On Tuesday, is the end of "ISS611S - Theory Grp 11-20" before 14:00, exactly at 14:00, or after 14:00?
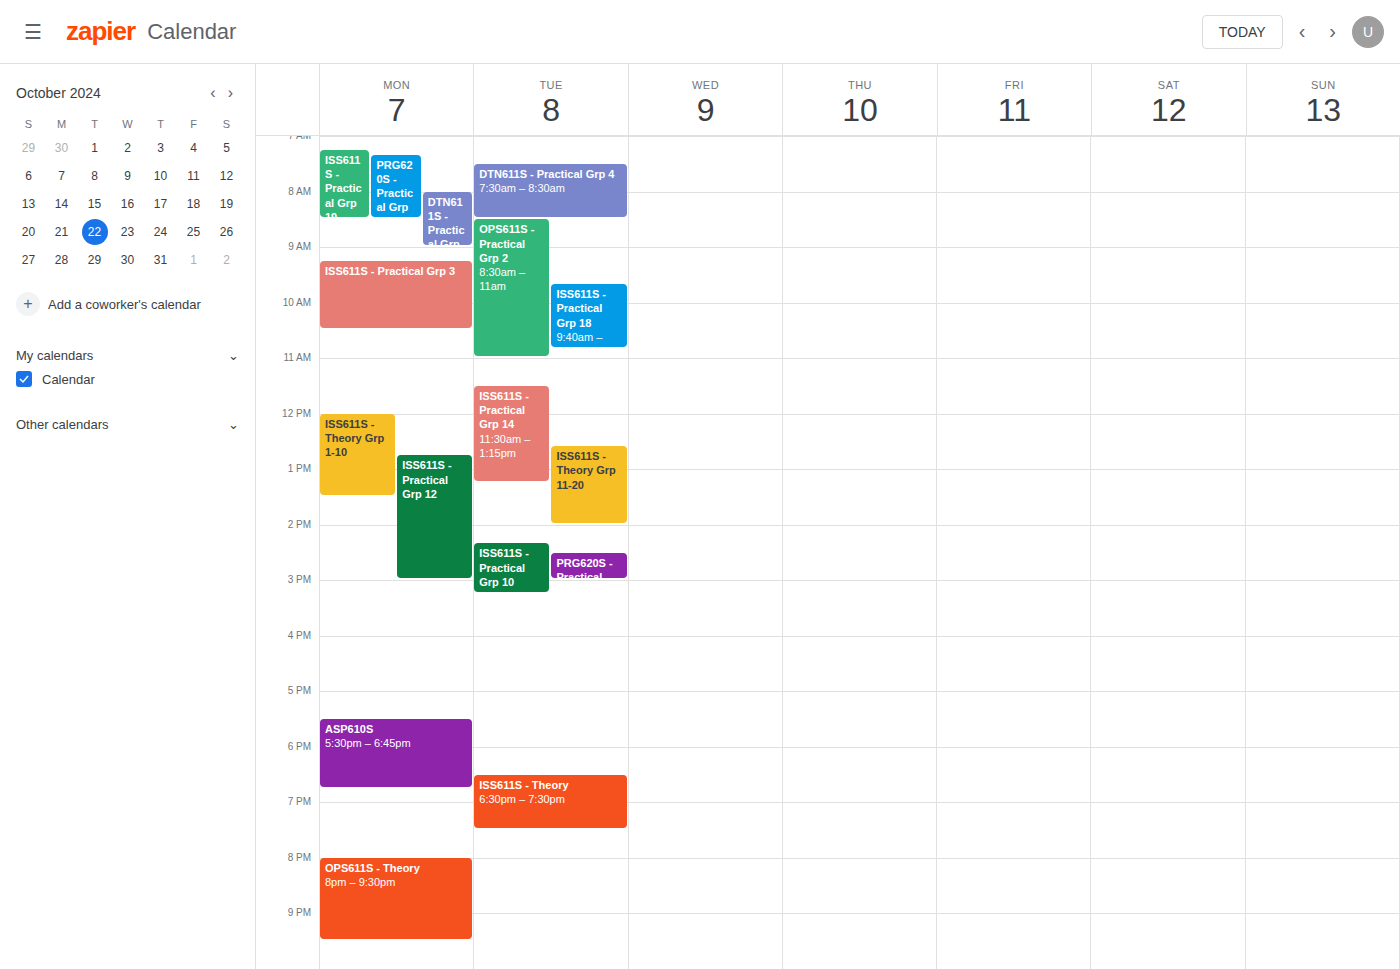
14:00 -- exactly at 14:00, on the 14:00 line.